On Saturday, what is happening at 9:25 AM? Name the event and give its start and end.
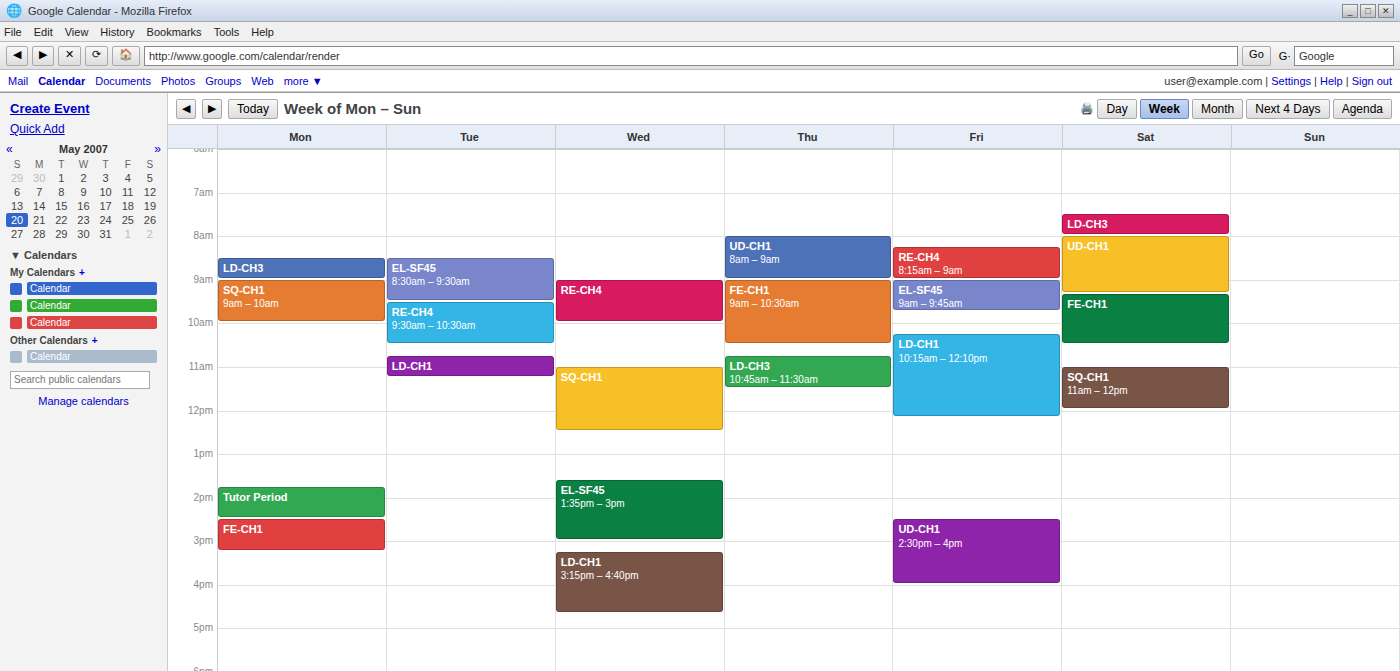
"FE-CH1", 9:20 AM to 10:30 AM